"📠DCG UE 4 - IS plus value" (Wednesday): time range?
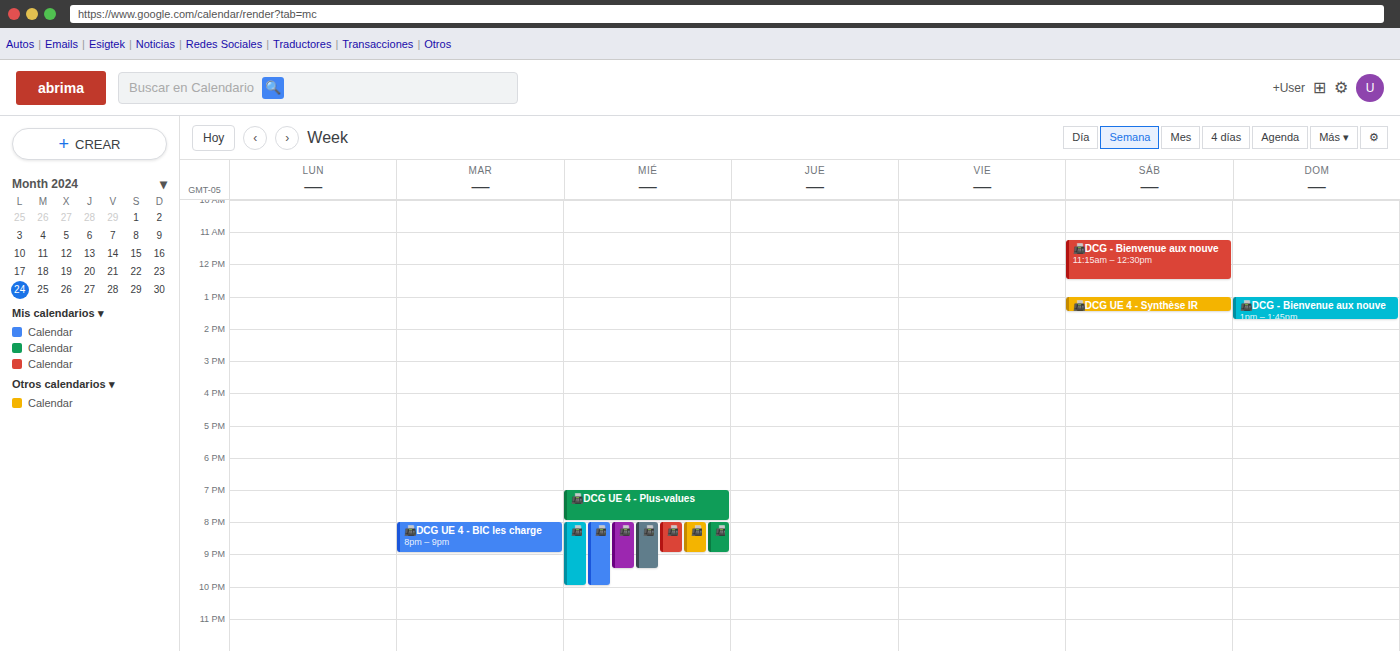
8:00 PM to 9:30 PM